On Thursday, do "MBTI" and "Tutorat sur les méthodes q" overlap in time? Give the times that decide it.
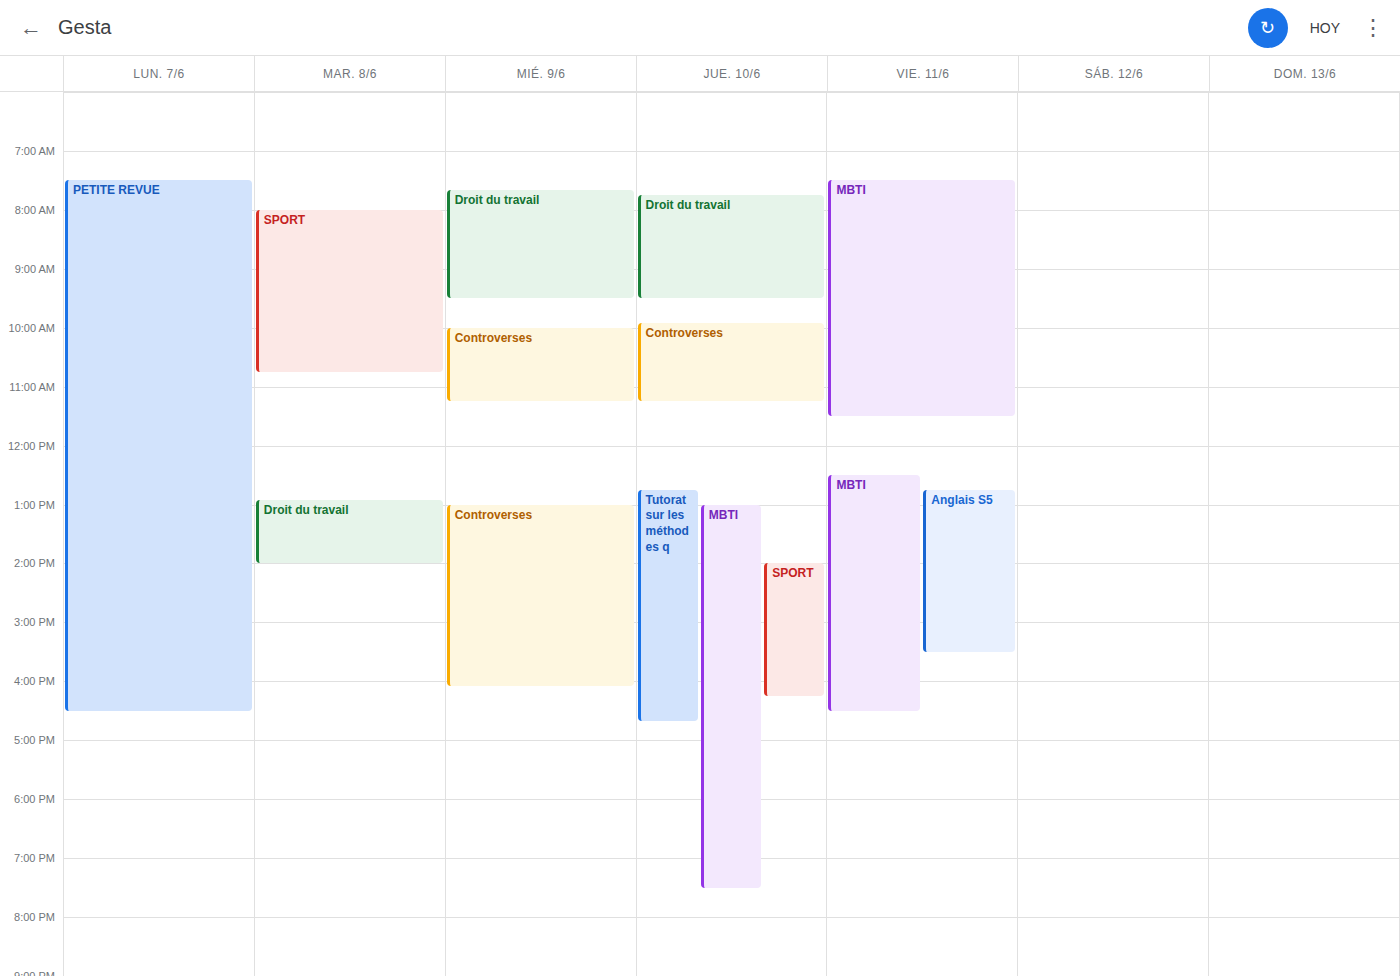
"MBTI" starts at 1:00 PM, before "Tutorat sur les méthodes q" ends at 4:40 PM -- they overlap.